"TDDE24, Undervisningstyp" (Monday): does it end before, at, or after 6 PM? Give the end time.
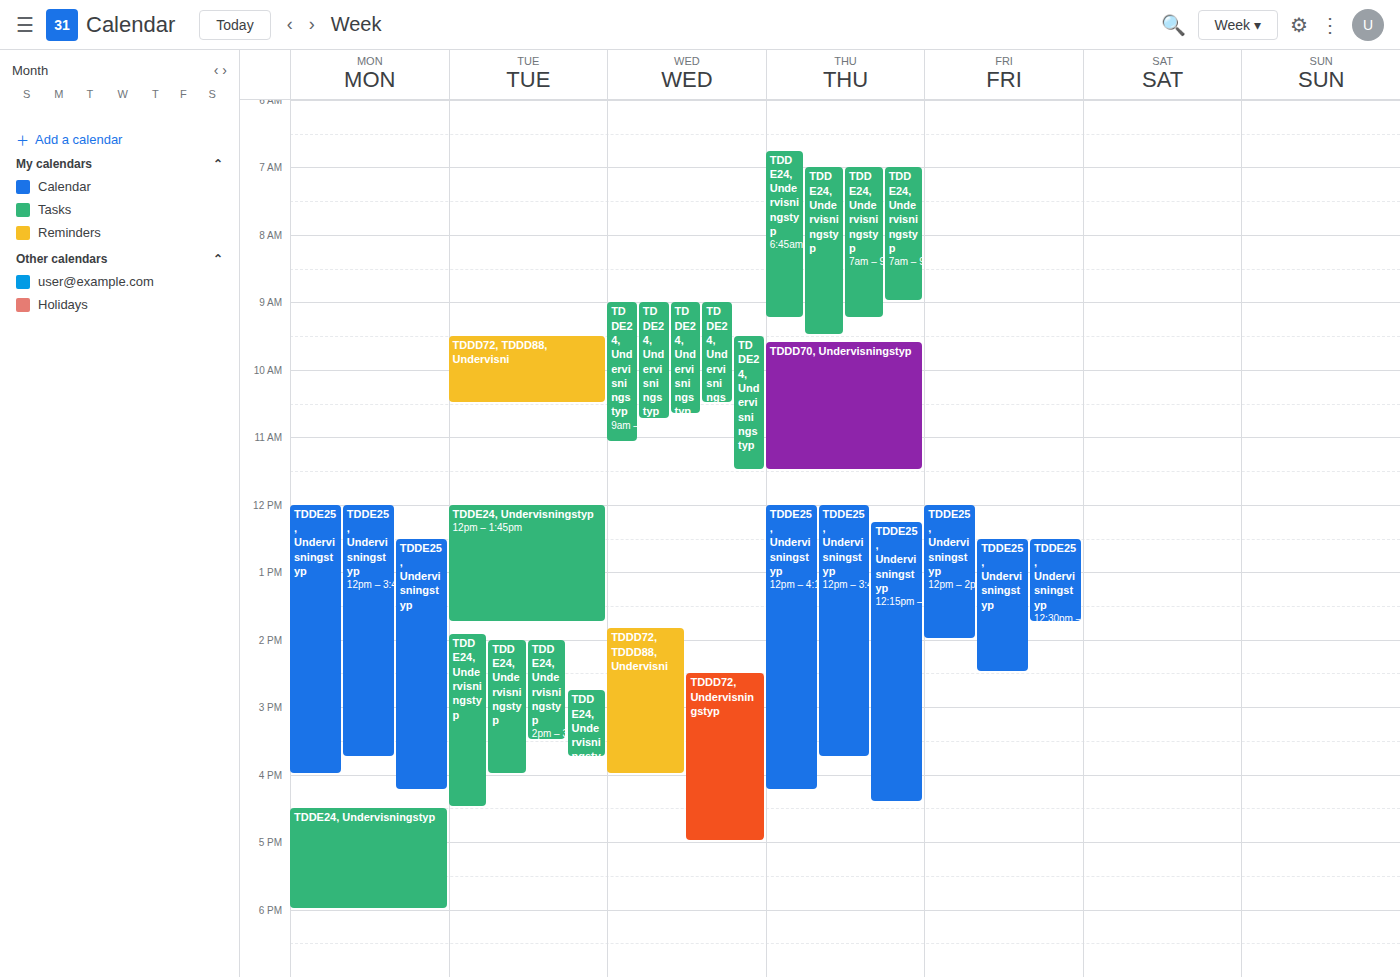
6:00 PM -- exactly at 6 PM, on the 6 PM line.